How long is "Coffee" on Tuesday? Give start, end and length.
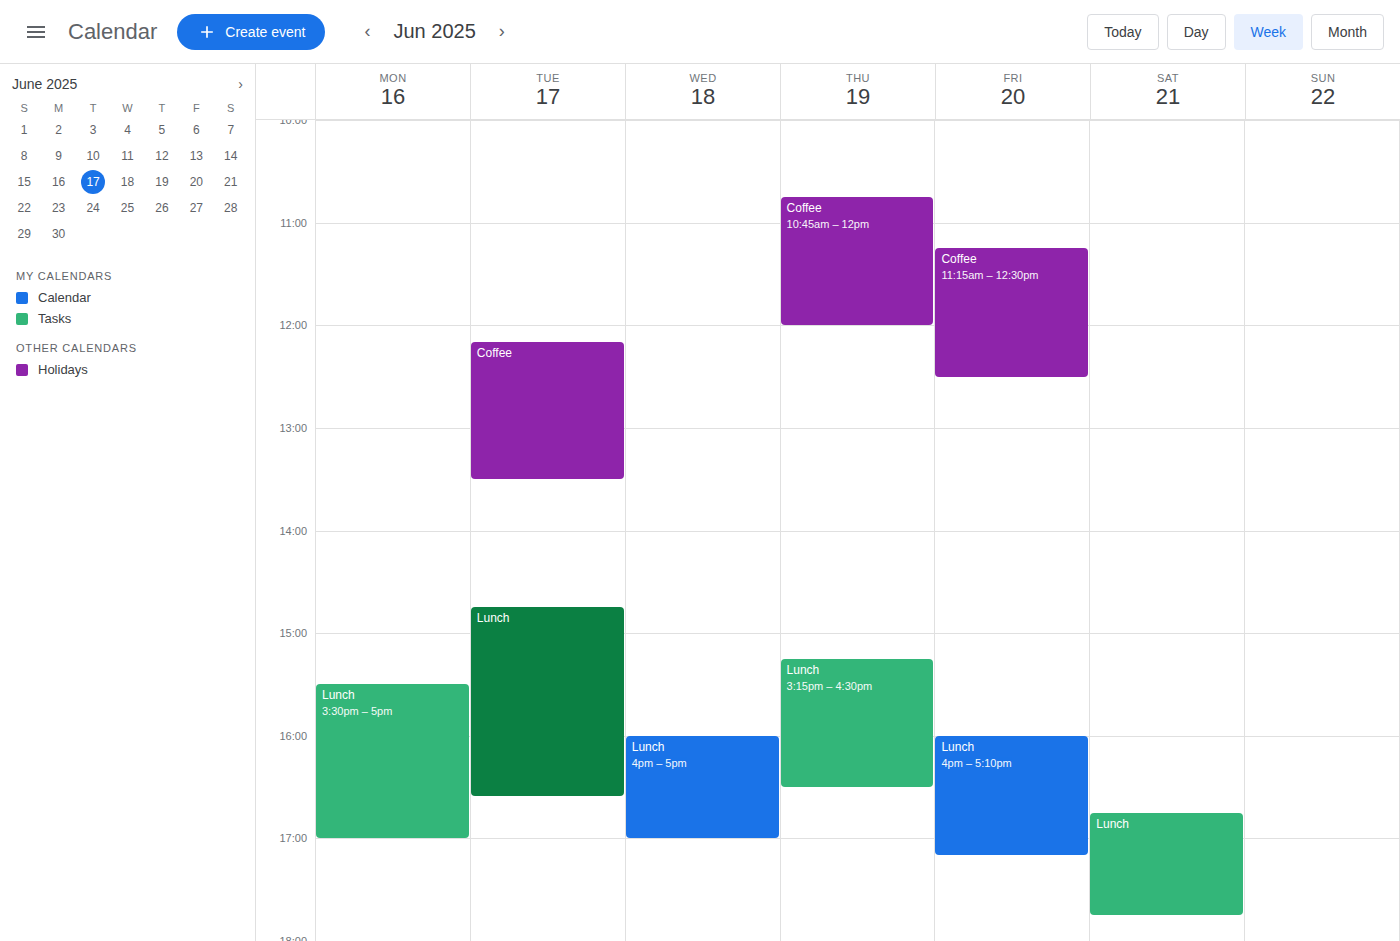
12:10 PM to 1:30 PM, 1 hour 20 minutes